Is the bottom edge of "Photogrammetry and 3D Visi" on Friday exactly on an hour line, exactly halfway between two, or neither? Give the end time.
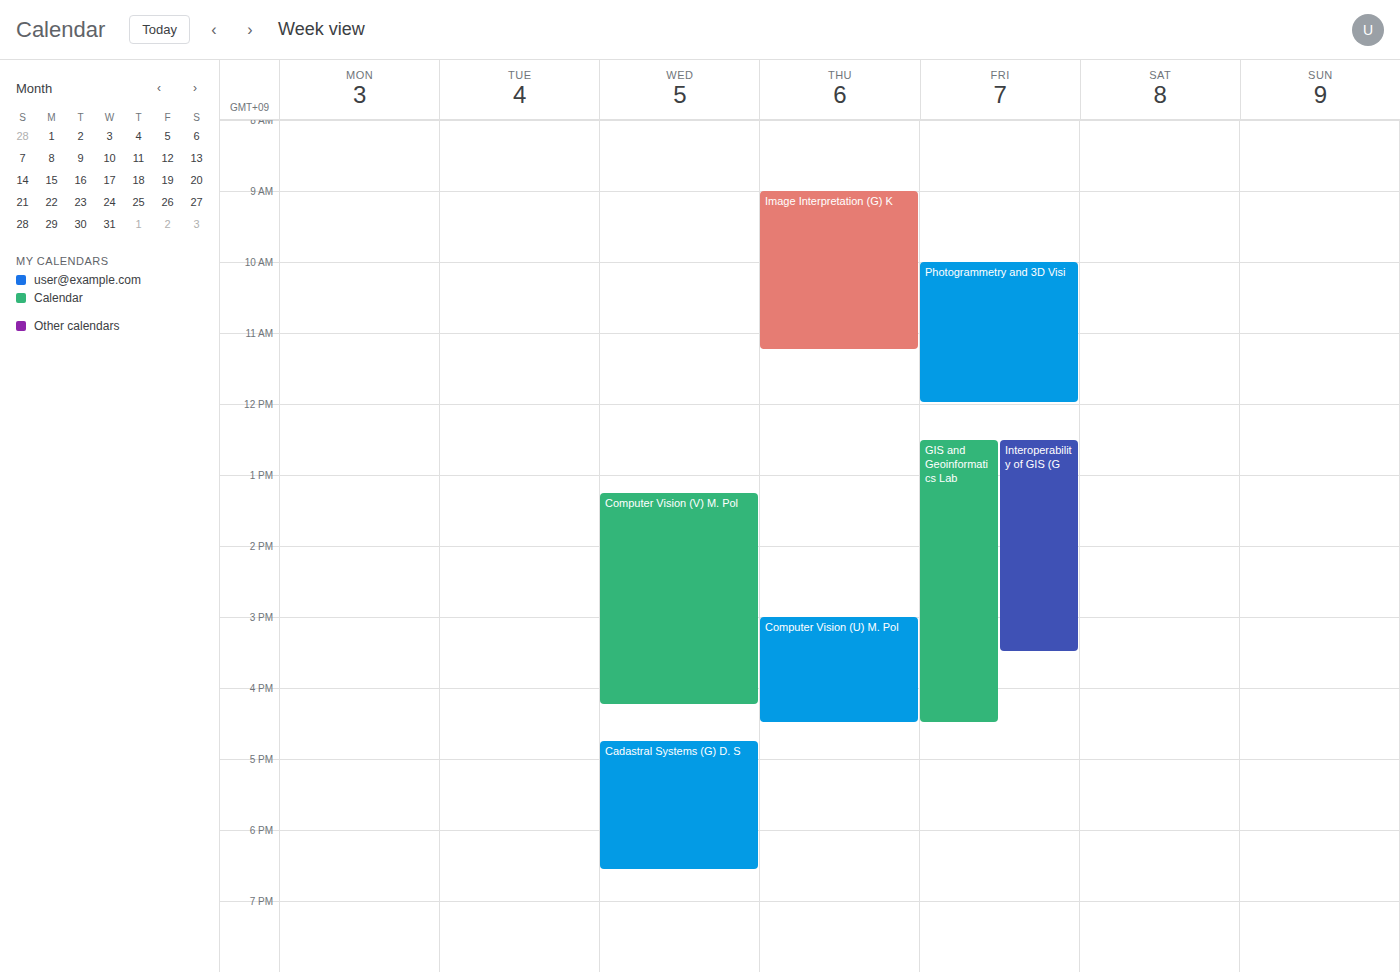
12:00 PM -- exactly on the 12 PM line.